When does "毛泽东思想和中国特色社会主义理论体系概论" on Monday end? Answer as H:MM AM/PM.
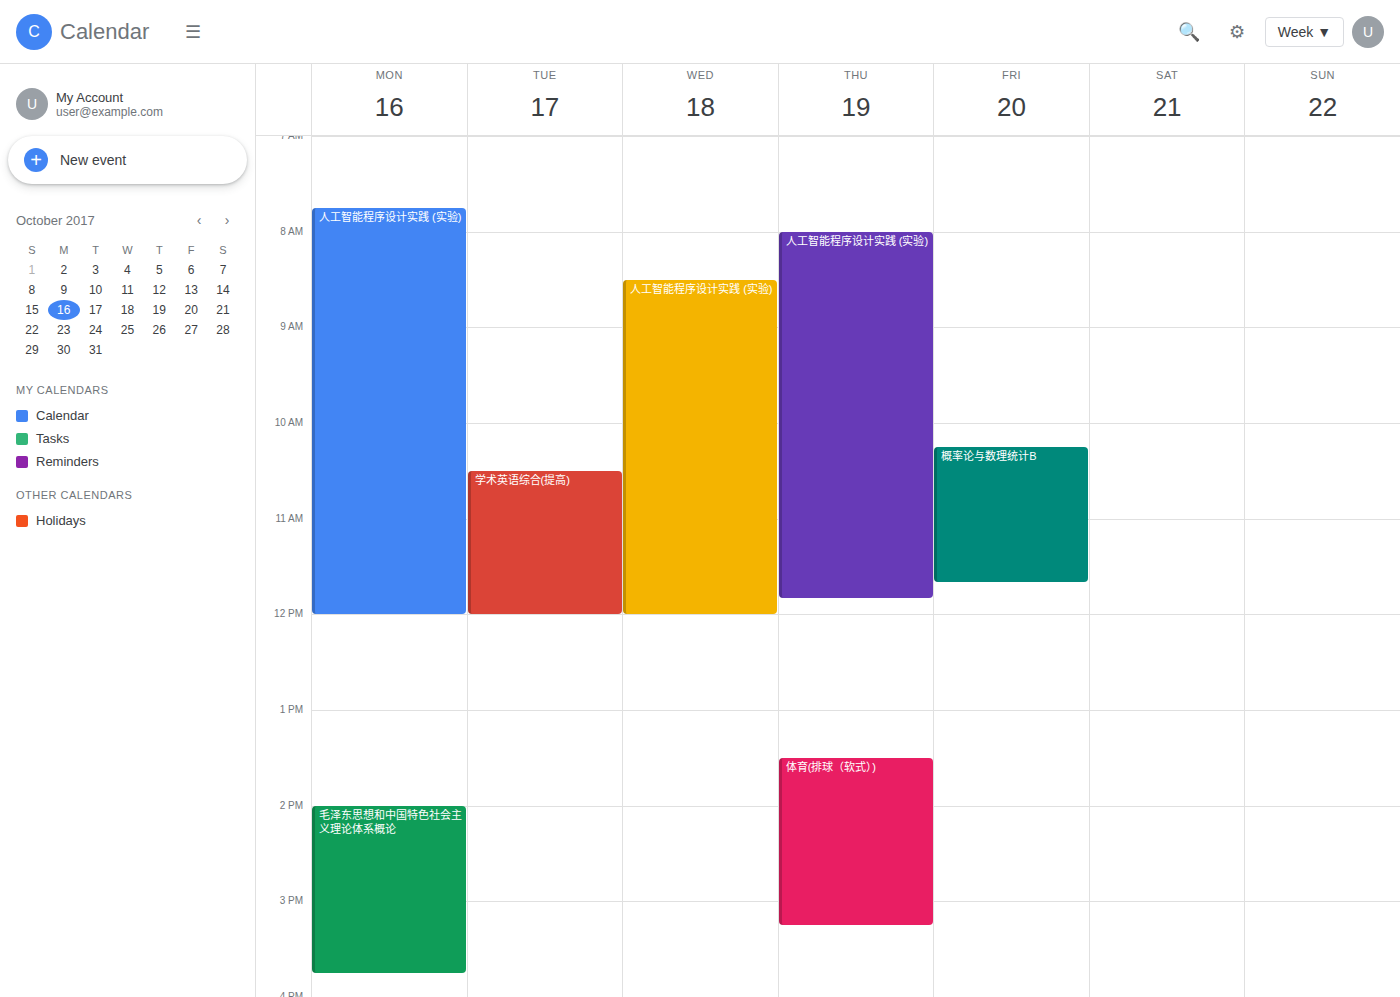
3:45 PM